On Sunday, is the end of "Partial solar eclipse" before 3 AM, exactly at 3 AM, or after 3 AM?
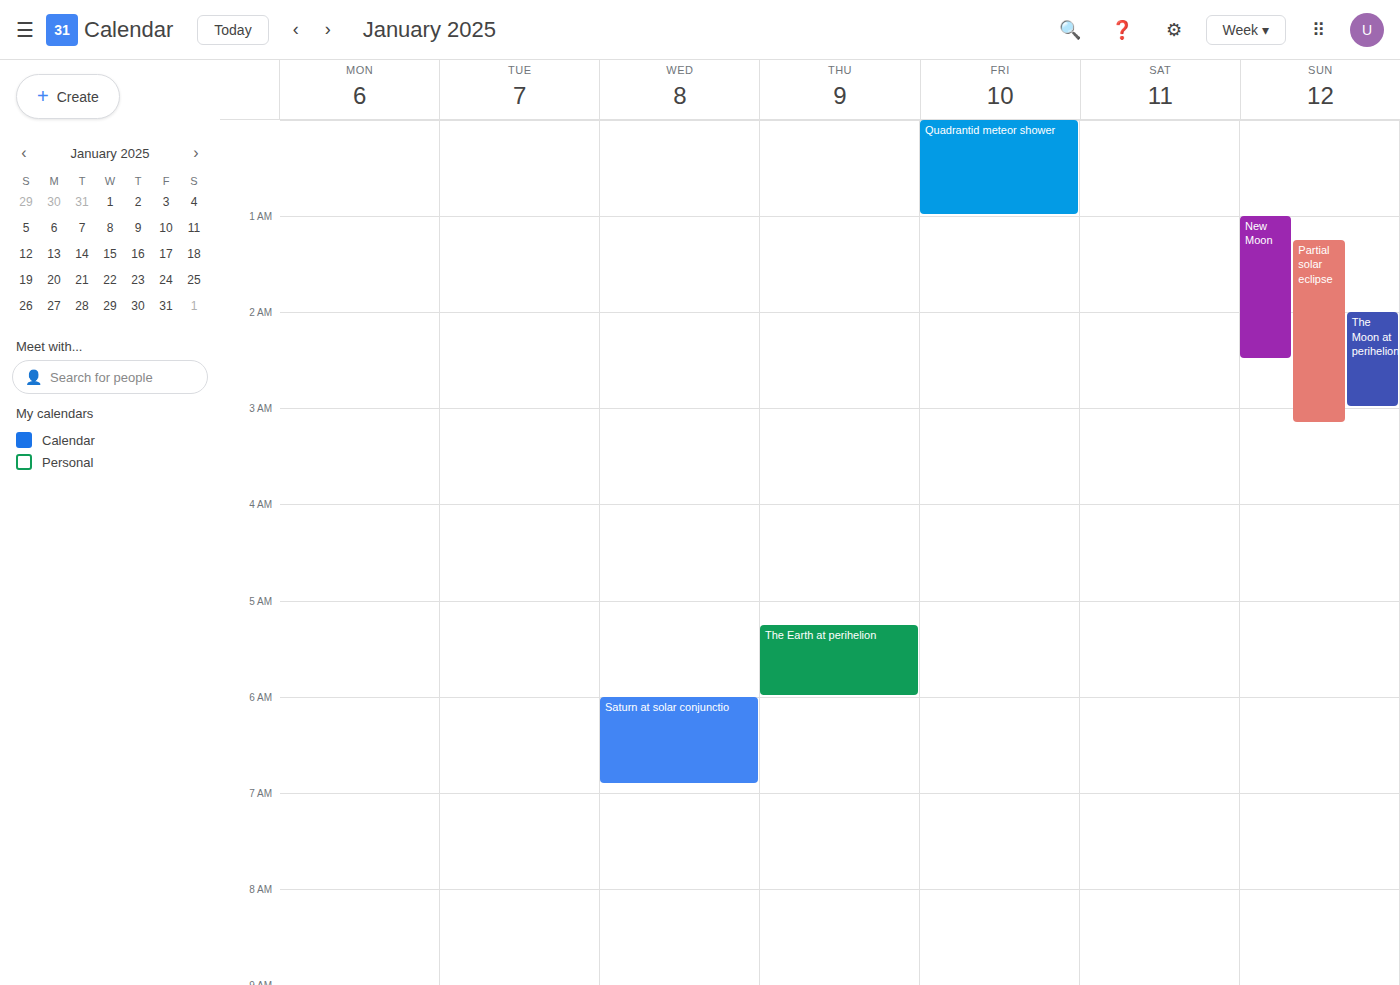
3:10 AM -- after 3 AM, 10 minutes below the 3 AM line.